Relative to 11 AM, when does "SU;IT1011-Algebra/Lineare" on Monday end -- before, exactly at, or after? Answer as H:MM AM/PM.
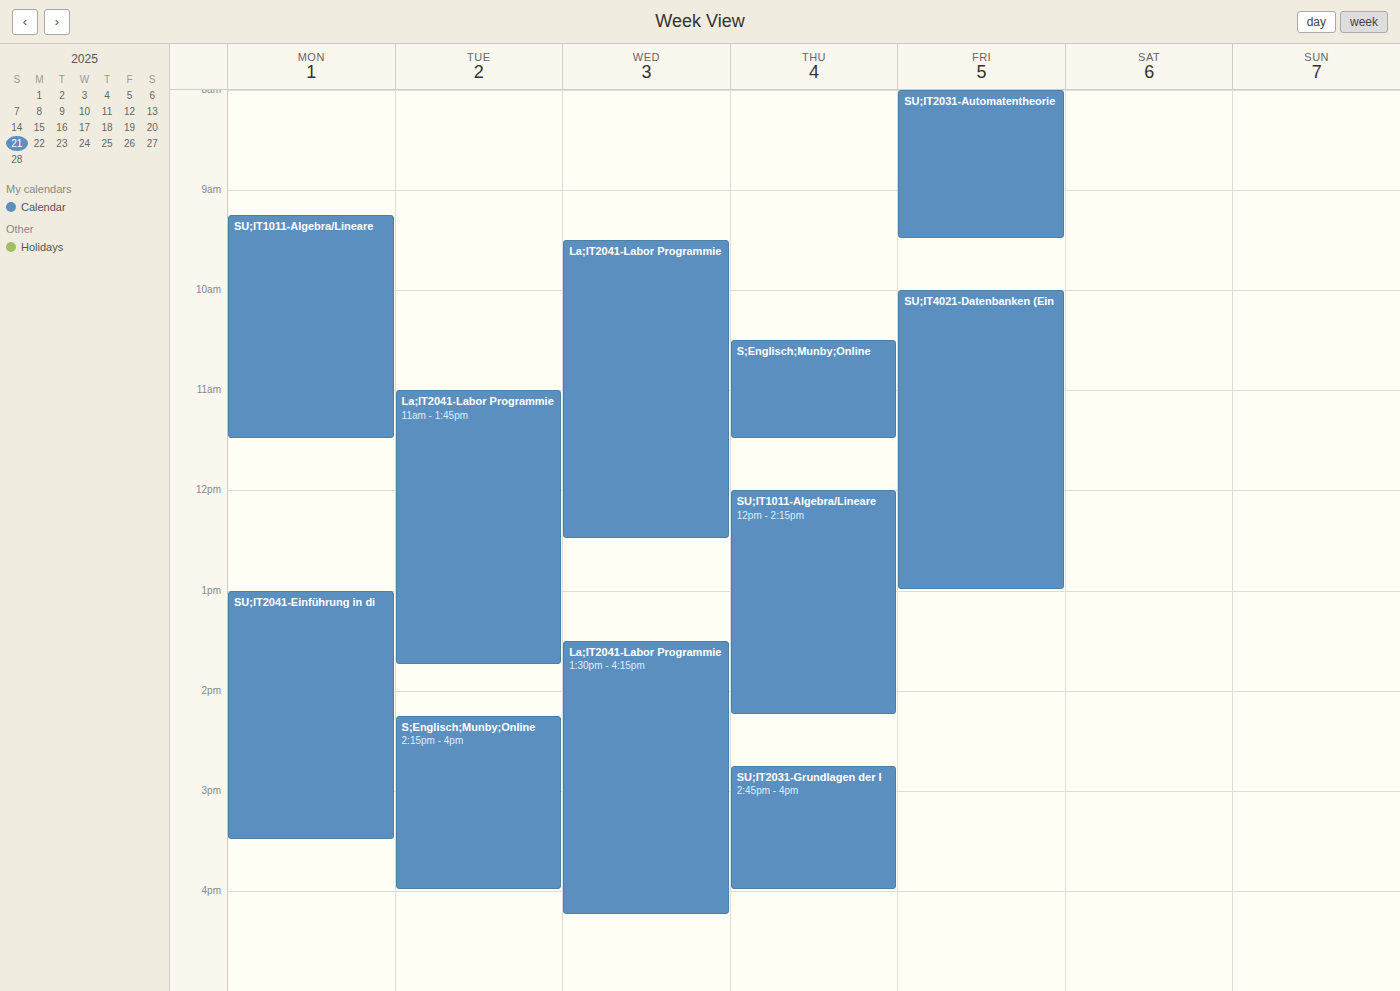
11:30 AM -- after 11 AM, 30 minutes below the 11 AM line.